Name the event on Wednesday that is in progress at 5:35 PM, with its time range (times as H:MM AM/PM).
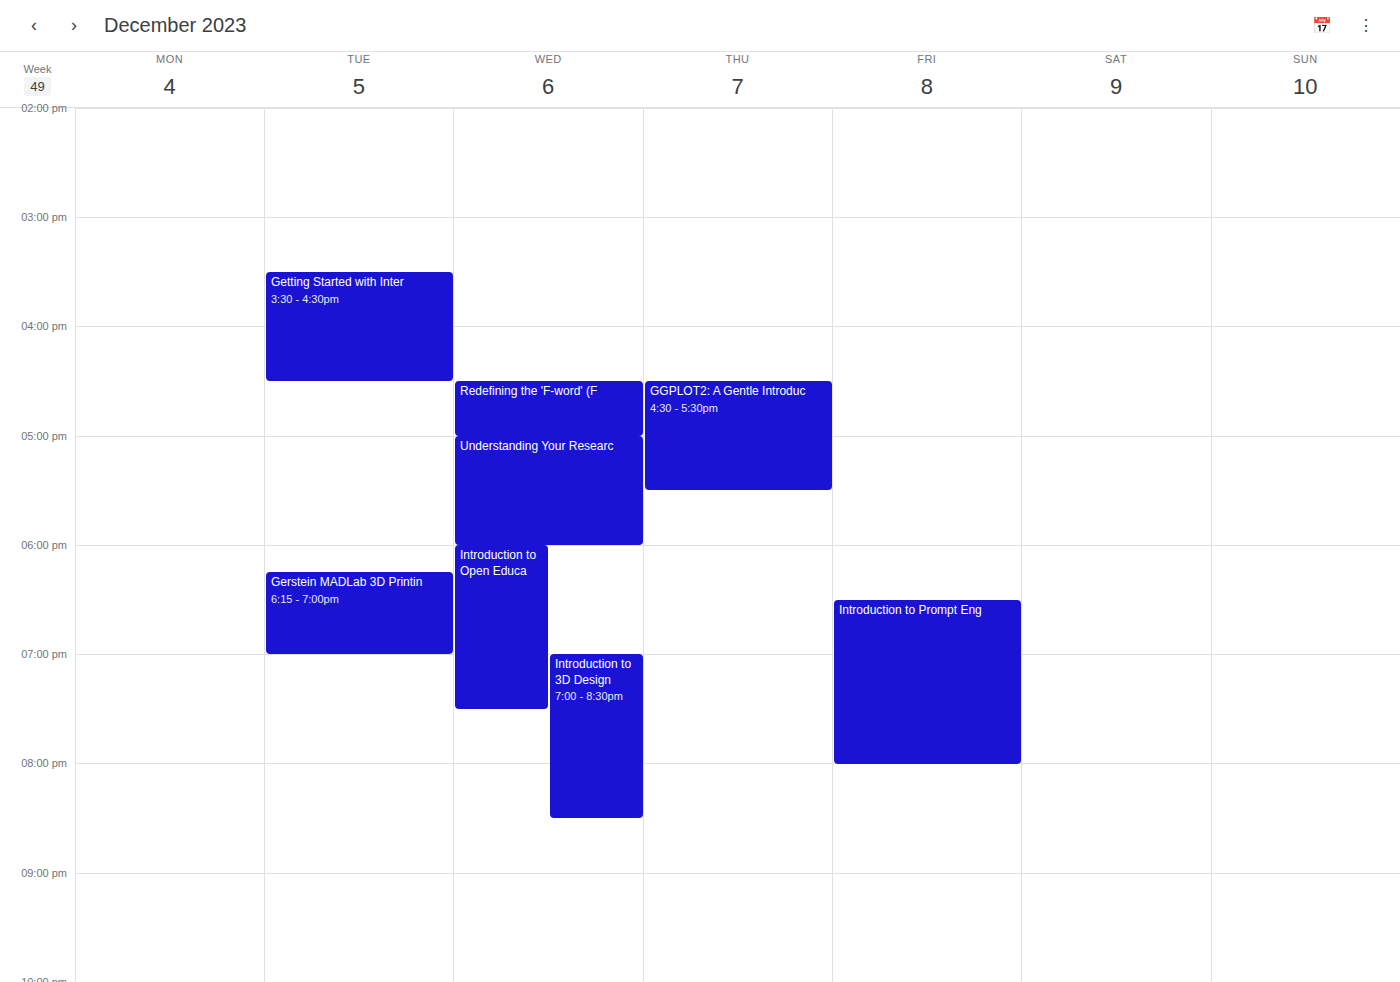
"Understanding Your Researc", 5:00 PM to 6:00 PM